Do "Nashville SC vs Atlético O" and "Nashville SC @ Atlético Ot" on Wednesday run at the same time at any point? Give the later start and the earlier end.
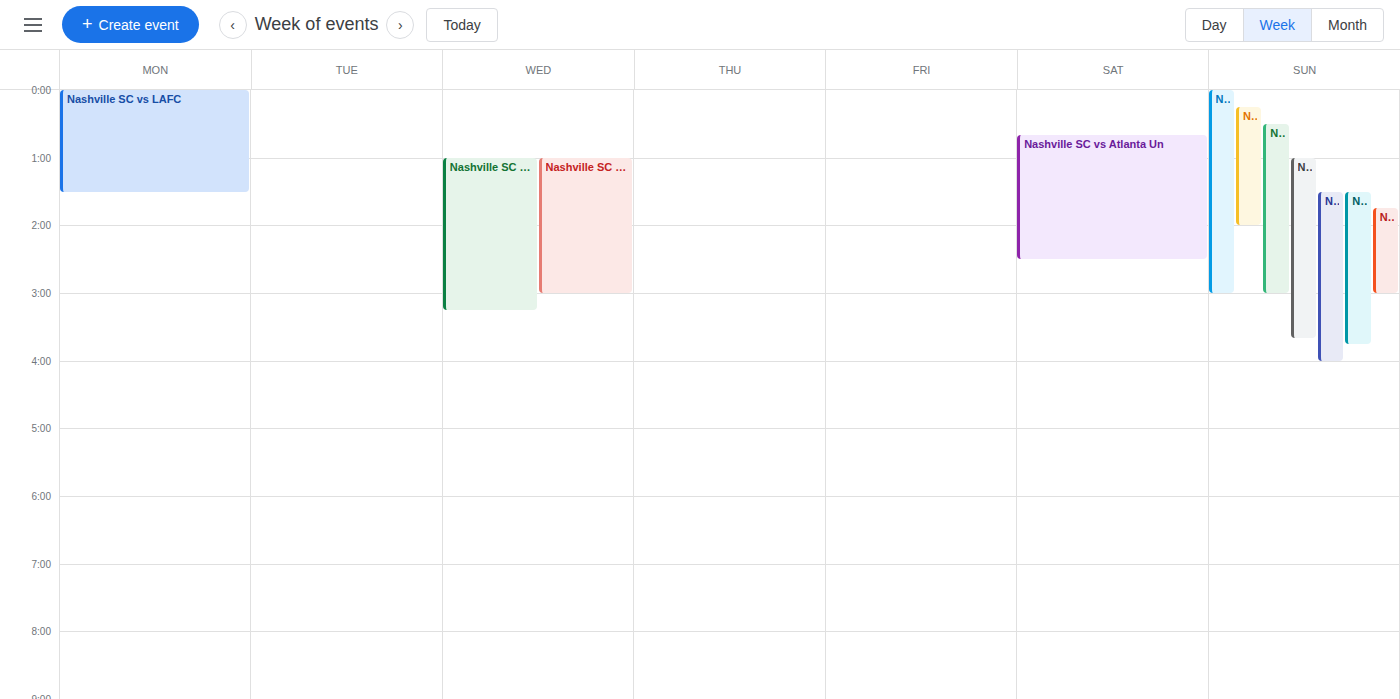
"Nashville SC @ Atlético Ot" starts at 1:00 AM, before "Nashville SC vs Atlético O" ends at 3:00 AM -- they overlap.